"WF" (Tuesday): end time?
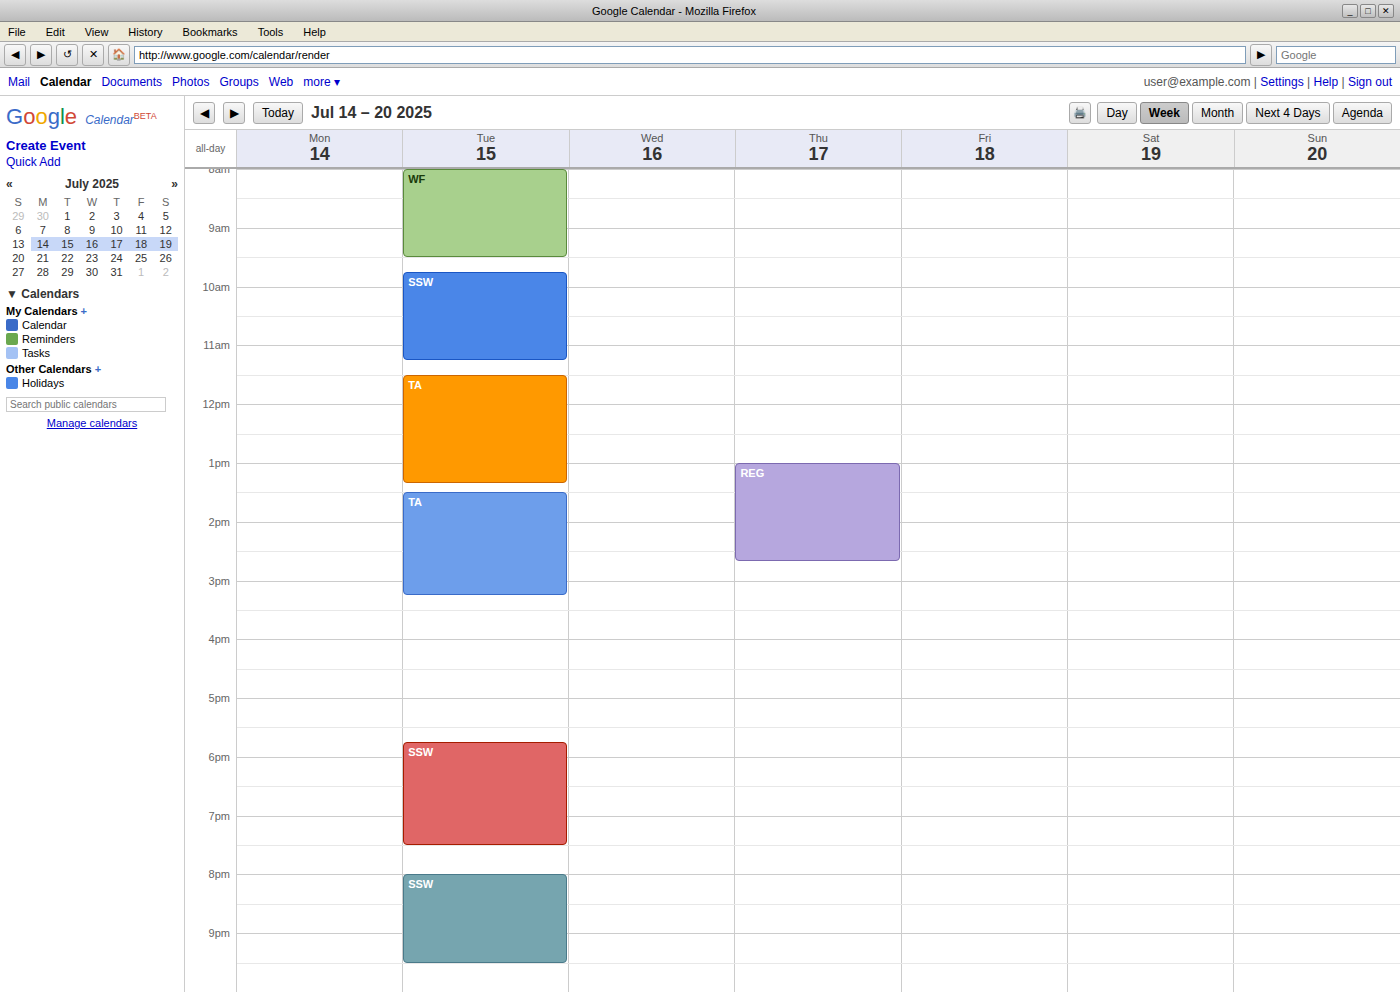
9:30 AM